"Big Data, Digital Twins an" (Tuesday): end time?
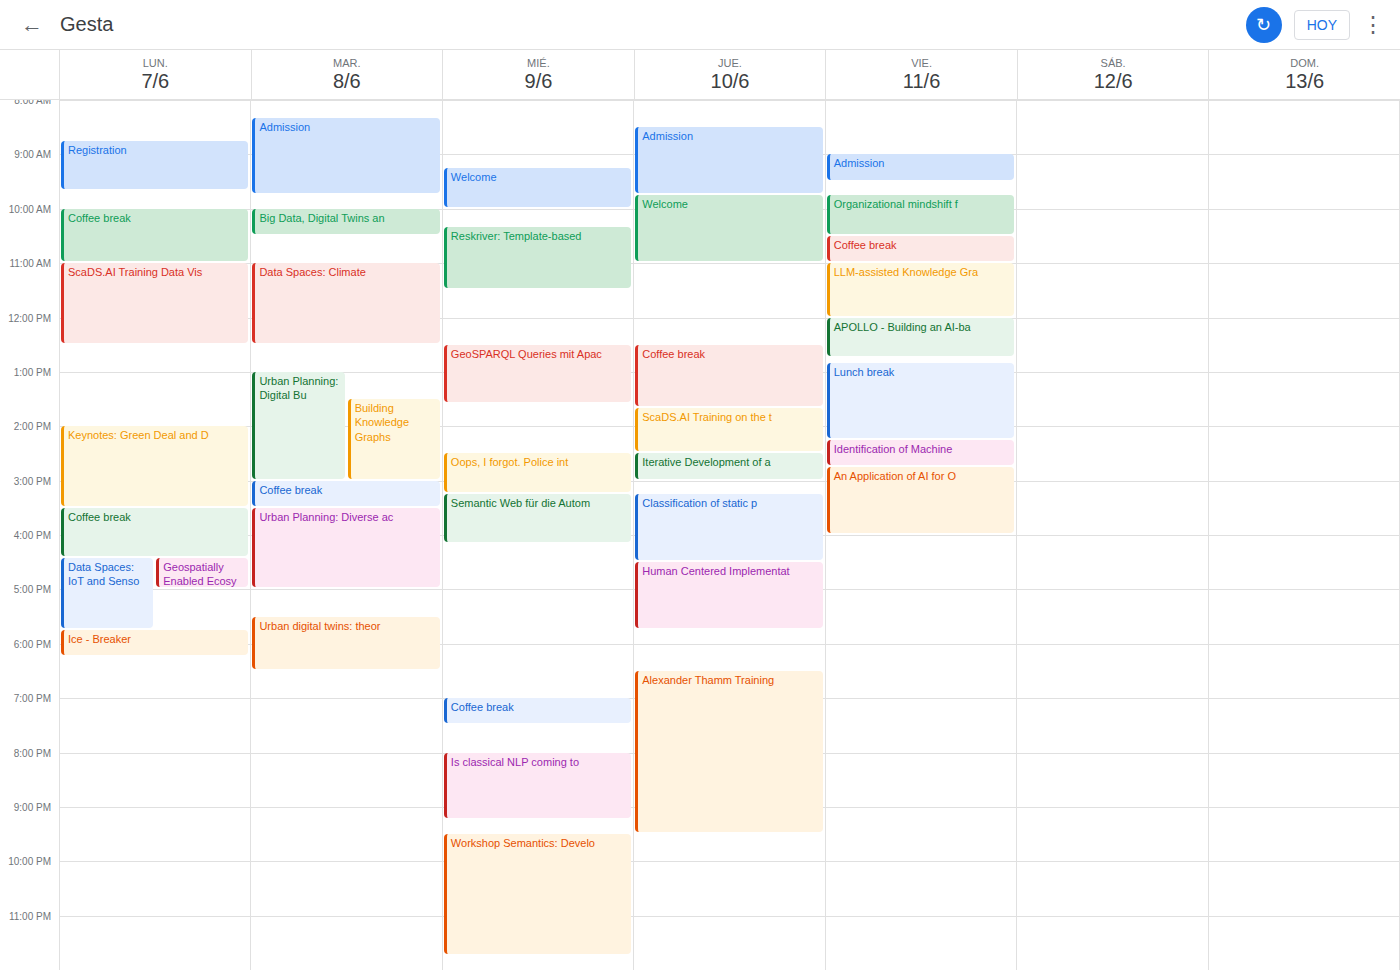
10:30 AM